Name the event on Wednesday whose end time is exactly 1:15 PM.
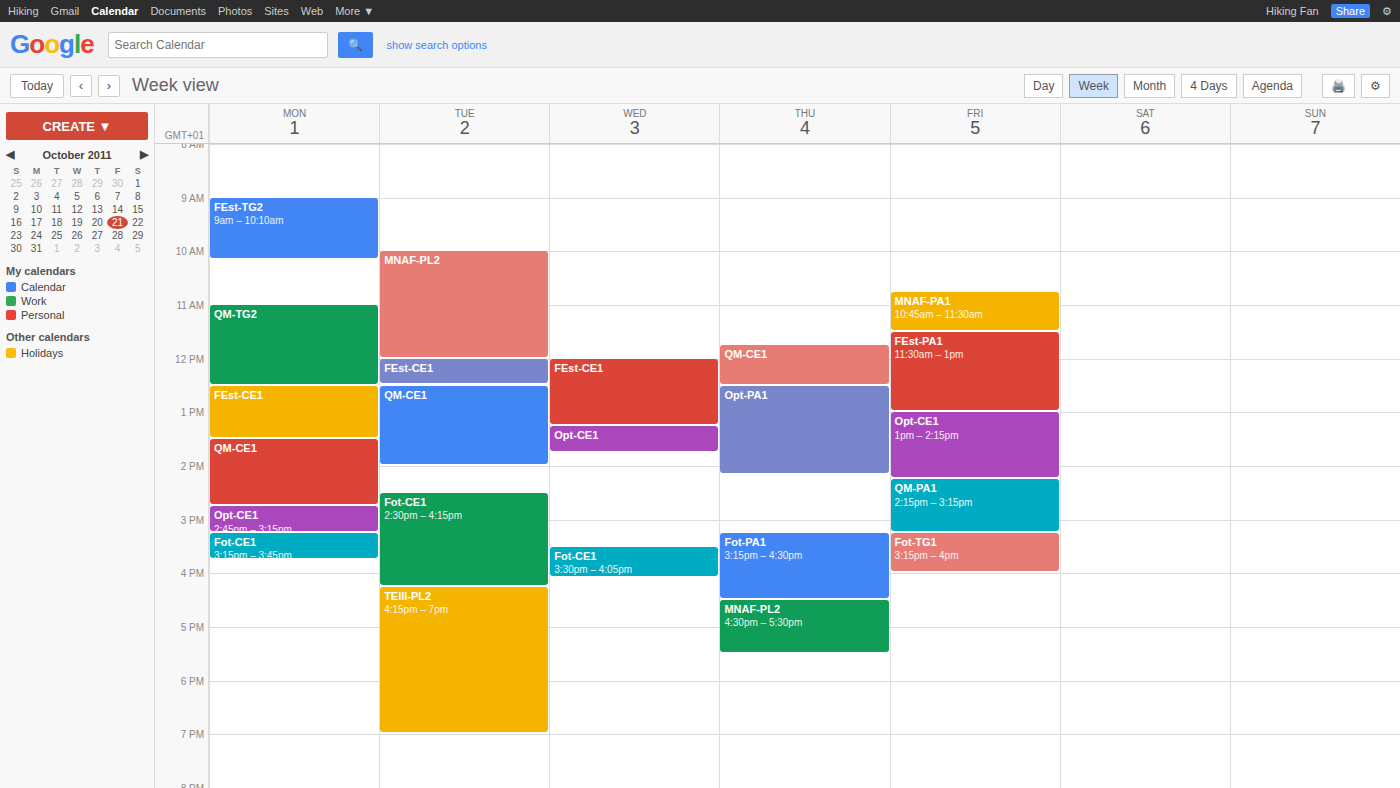
"FEst-CE1"